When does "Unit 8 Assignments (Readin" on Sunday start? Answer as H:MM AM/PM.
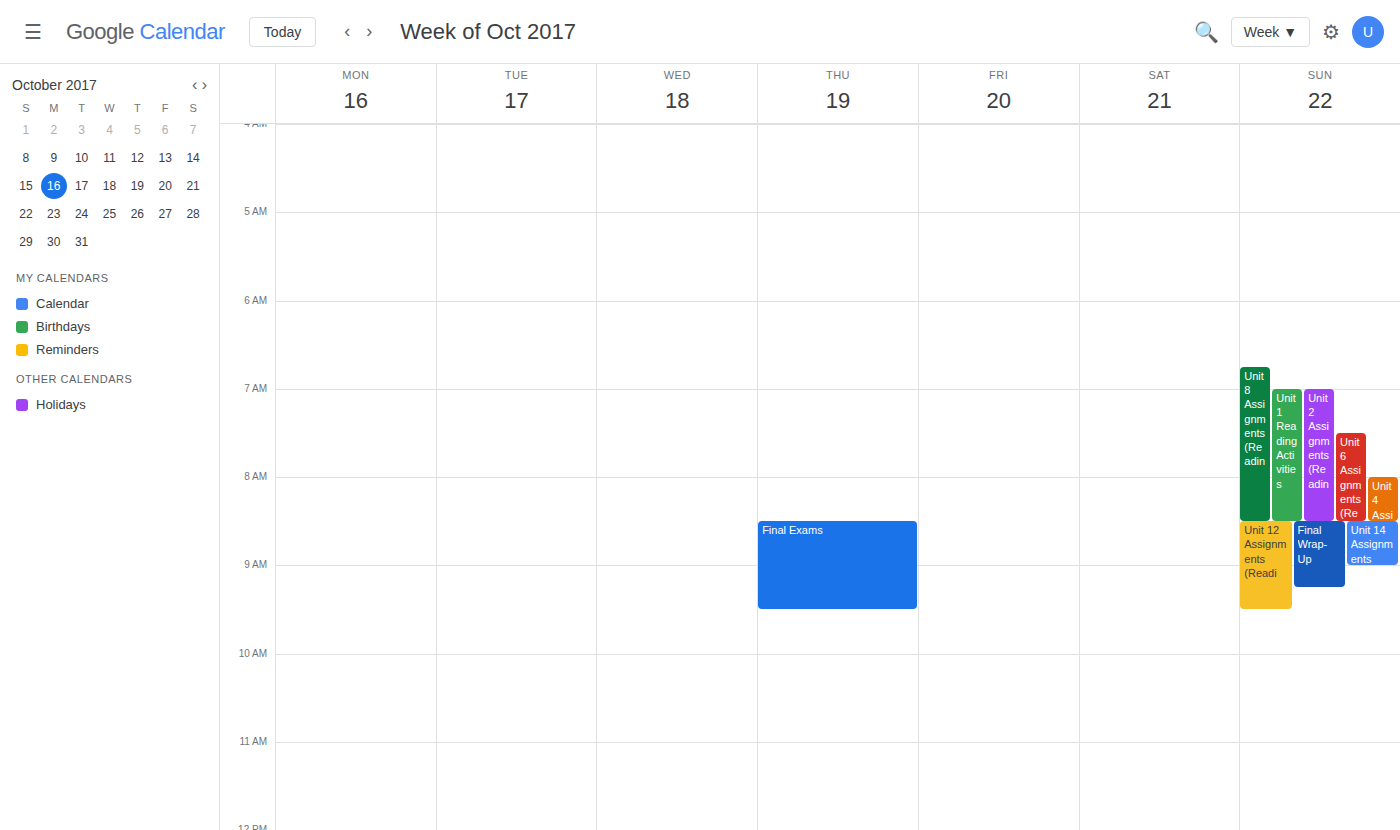
6:45 AM